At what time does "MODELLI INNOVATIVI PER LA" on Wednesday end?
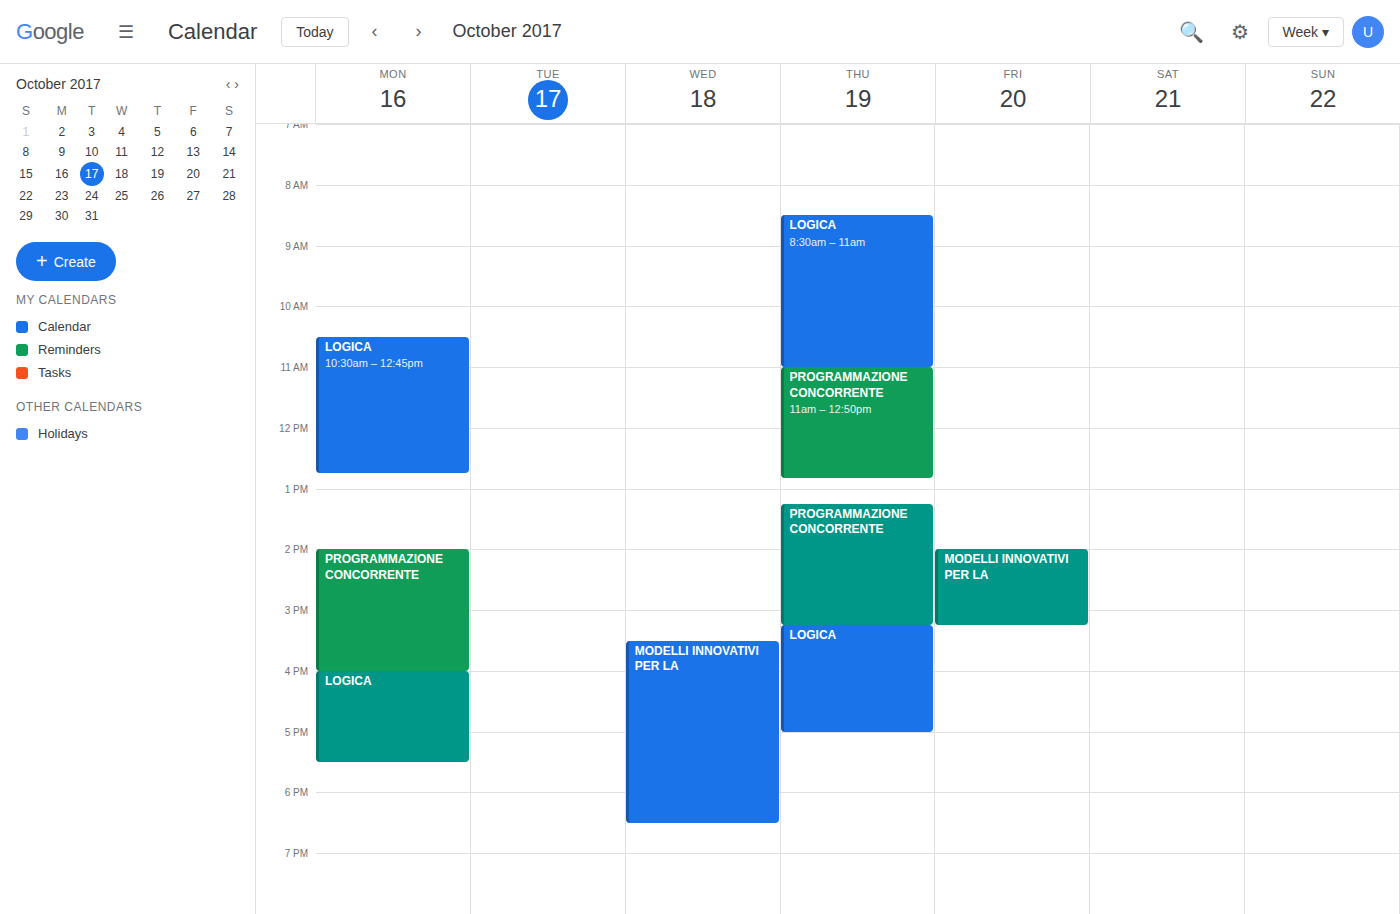
6:30 PM